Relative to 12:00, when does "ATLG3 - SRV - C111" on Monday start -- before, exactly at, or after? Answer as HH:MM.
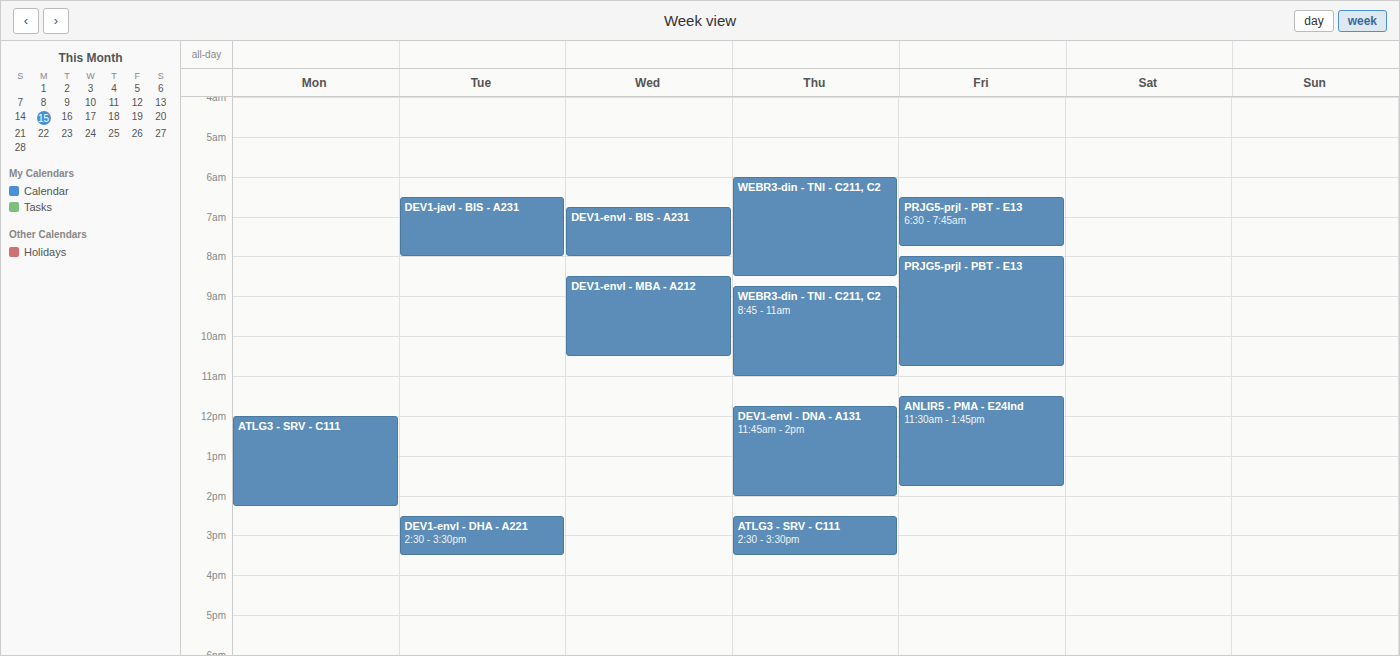
12:00 -- exactly at 12:00, on the 12:00 line.